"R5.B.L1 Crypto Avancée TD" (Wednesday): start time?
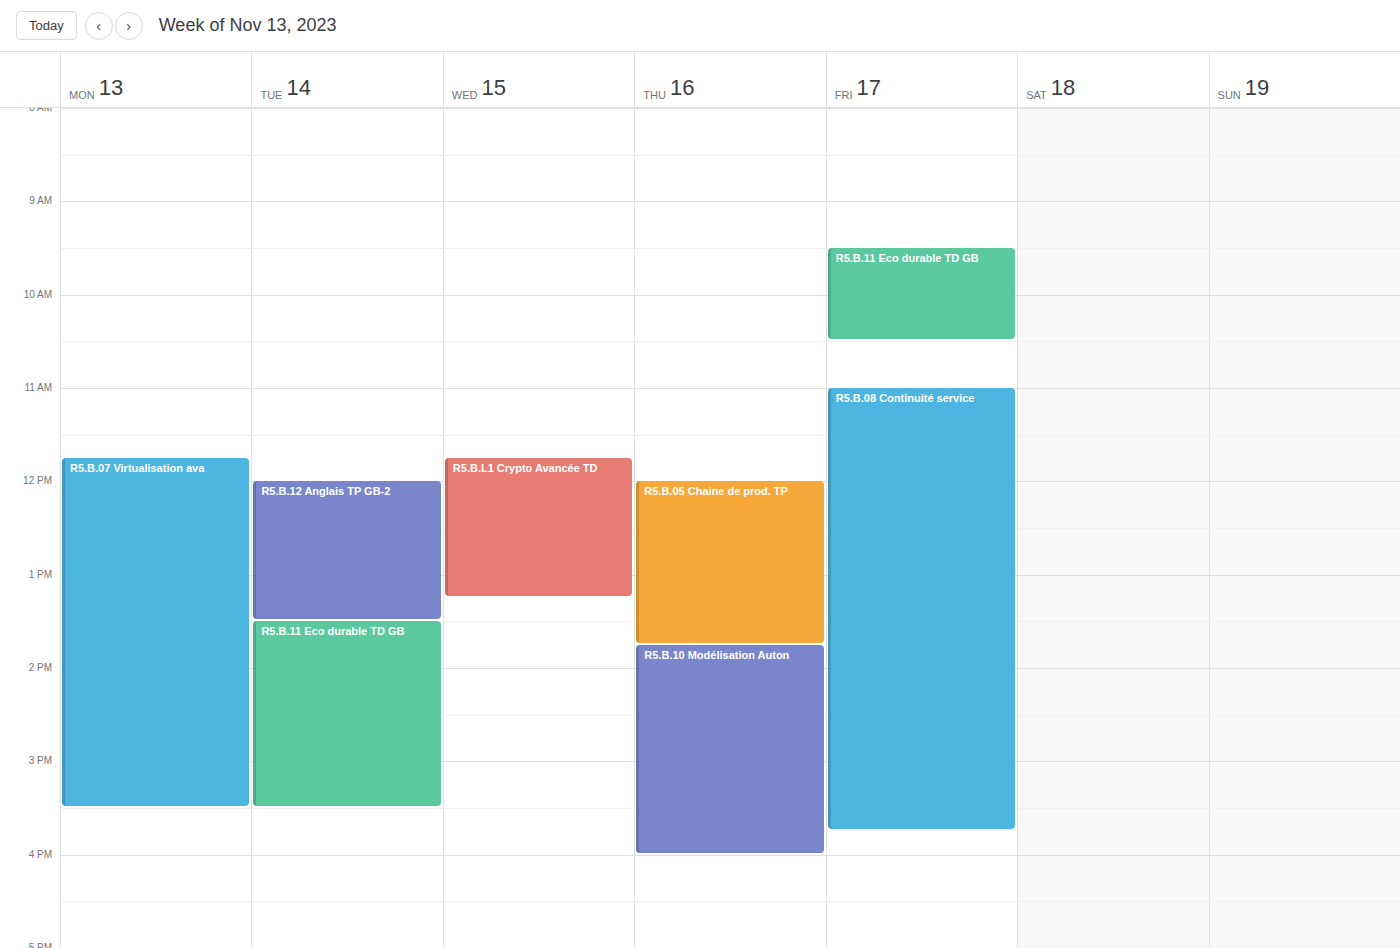
11:45 AM